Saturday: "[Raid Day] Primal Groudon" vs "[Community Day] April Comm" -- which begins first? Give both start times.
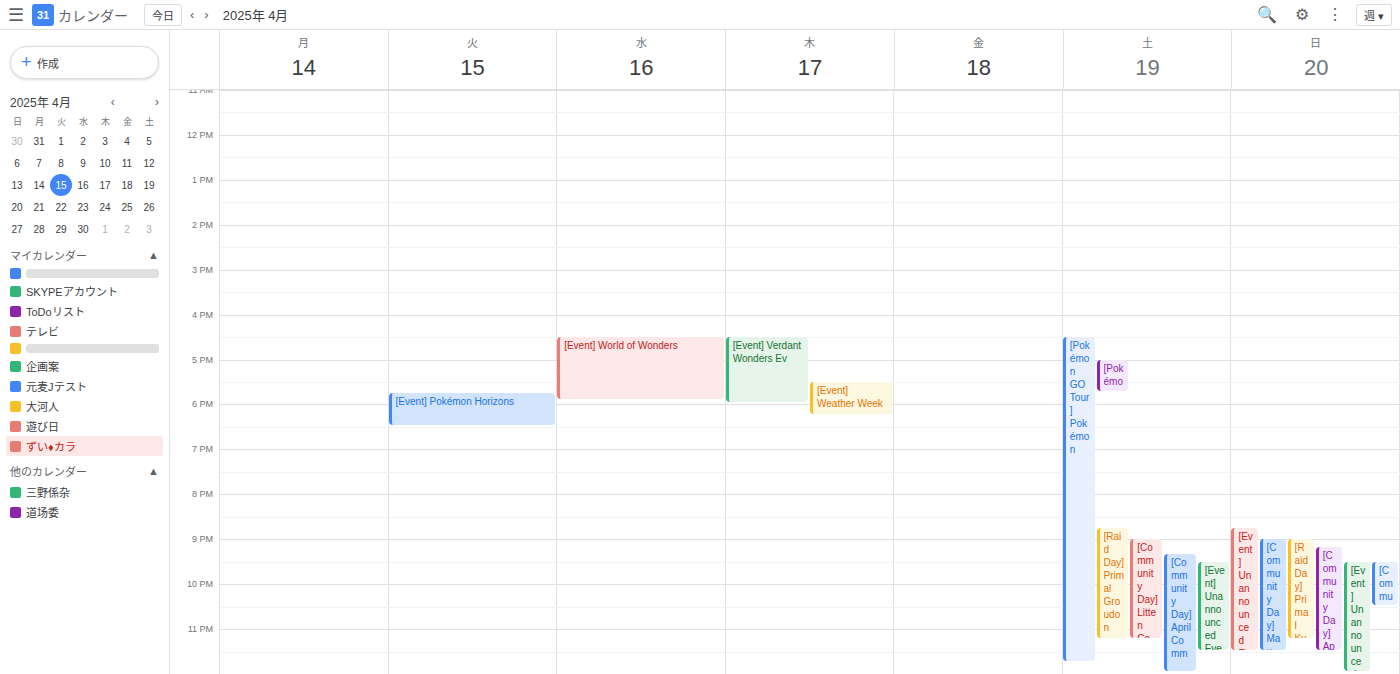
"[Raid Day] Primal Groudon" 8:45 PM; "[Community Day] April Comm" 9:20 PM.